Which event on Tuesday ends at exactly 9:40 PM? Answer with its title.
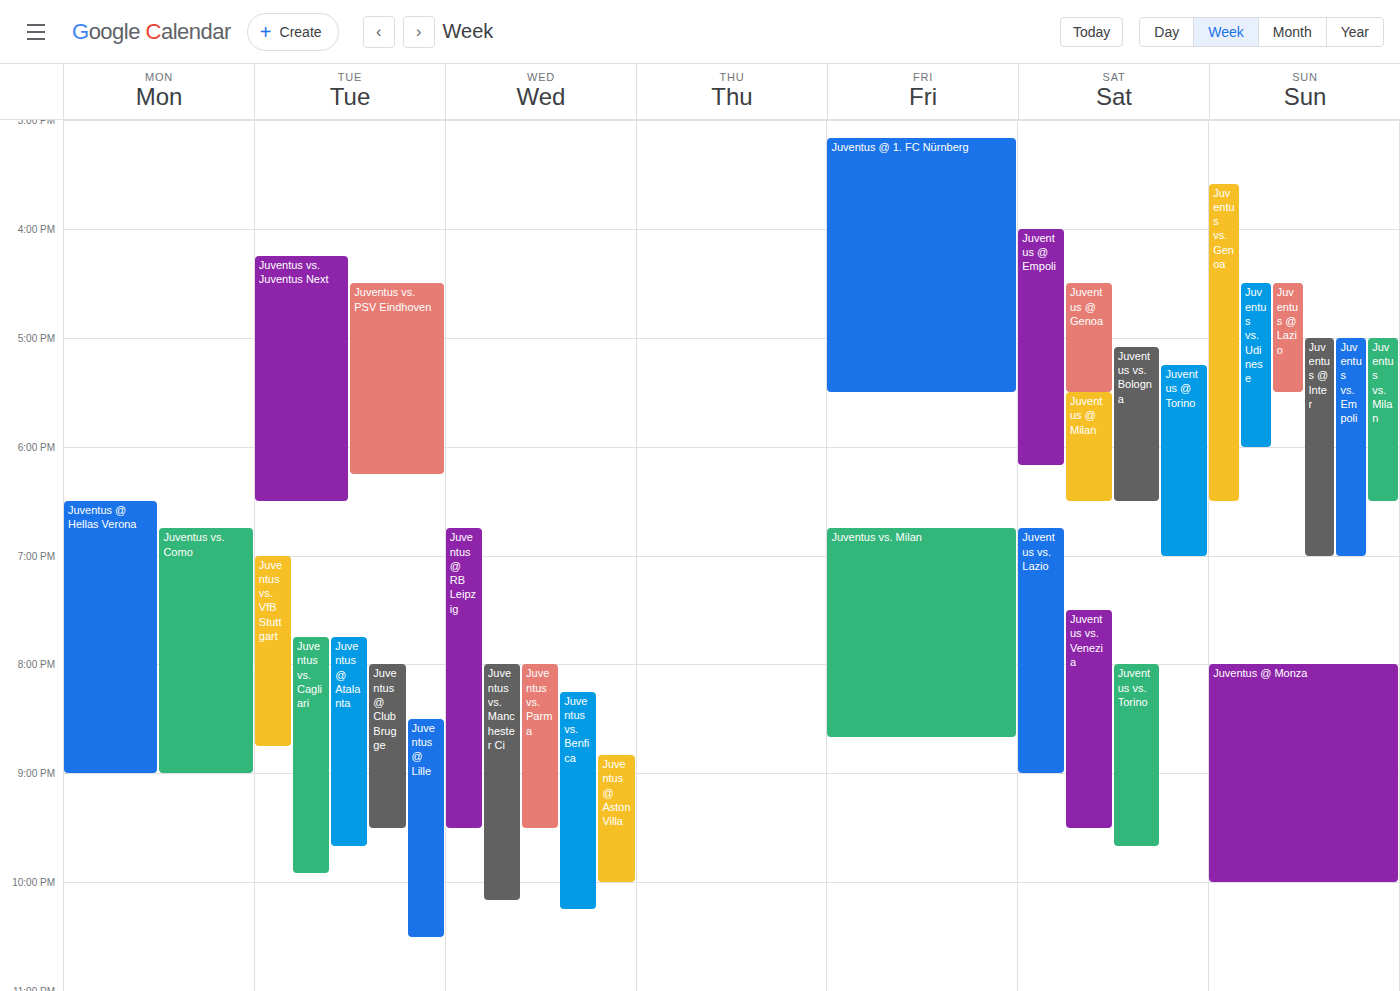
"Juventus @ Atalanta"